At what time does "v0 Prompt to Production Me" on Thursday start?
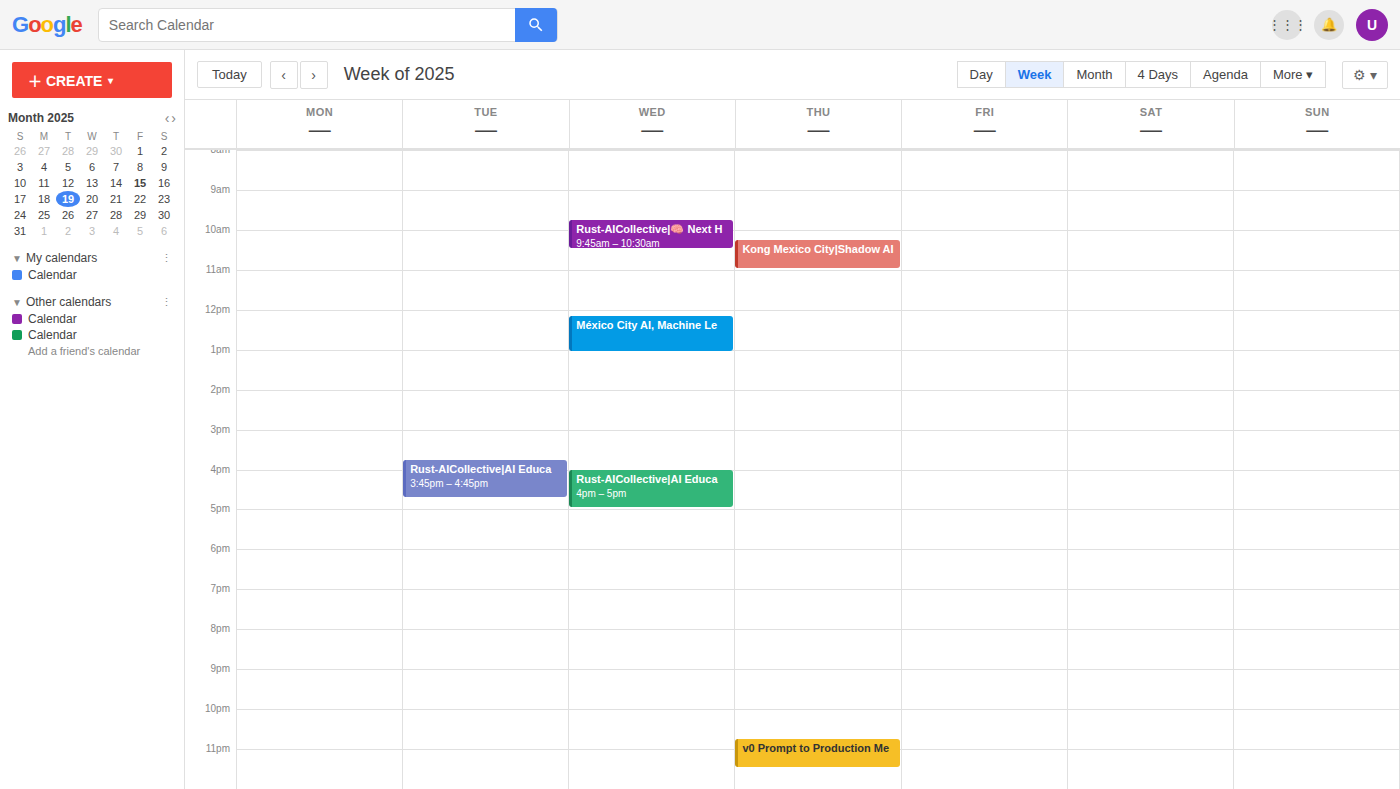
22:45